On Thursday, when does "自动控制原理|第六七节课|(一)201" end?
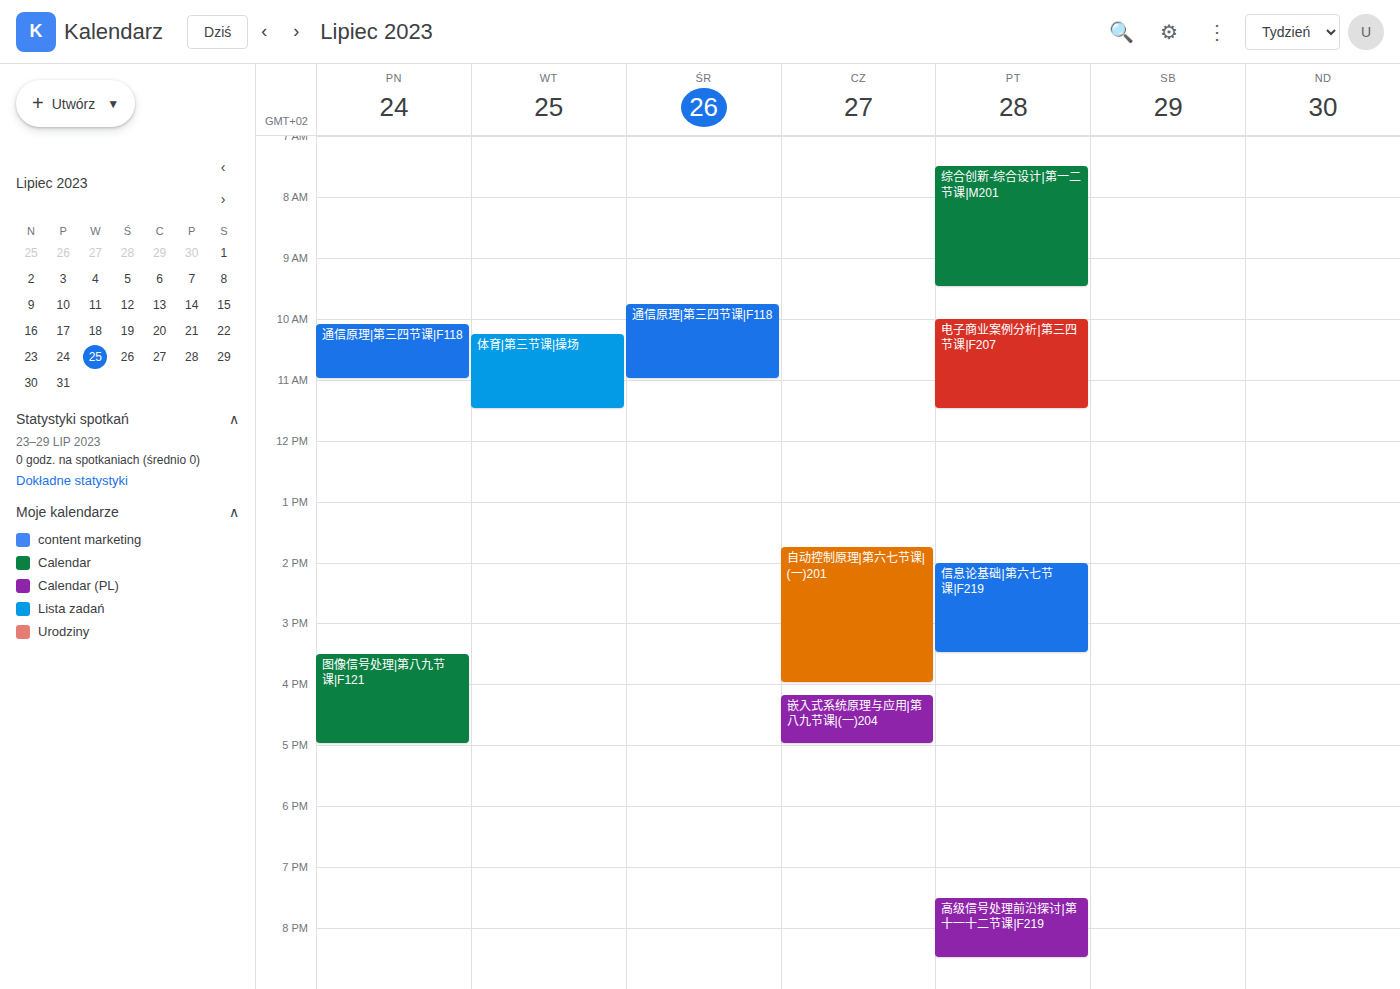
4:00 PM